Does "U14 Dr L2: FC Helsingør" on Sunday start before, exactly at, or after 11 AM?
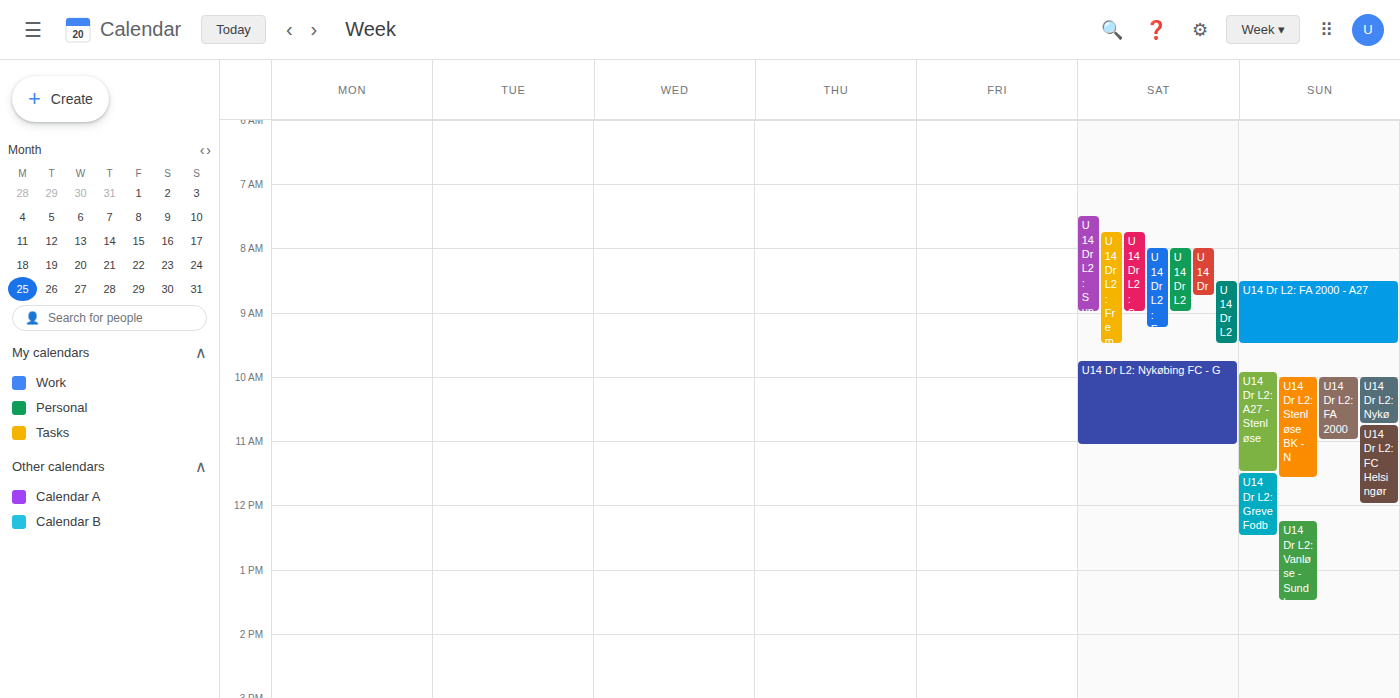
10:45 AM -- before 11 AM, 15 minutes above the 11 AM line.